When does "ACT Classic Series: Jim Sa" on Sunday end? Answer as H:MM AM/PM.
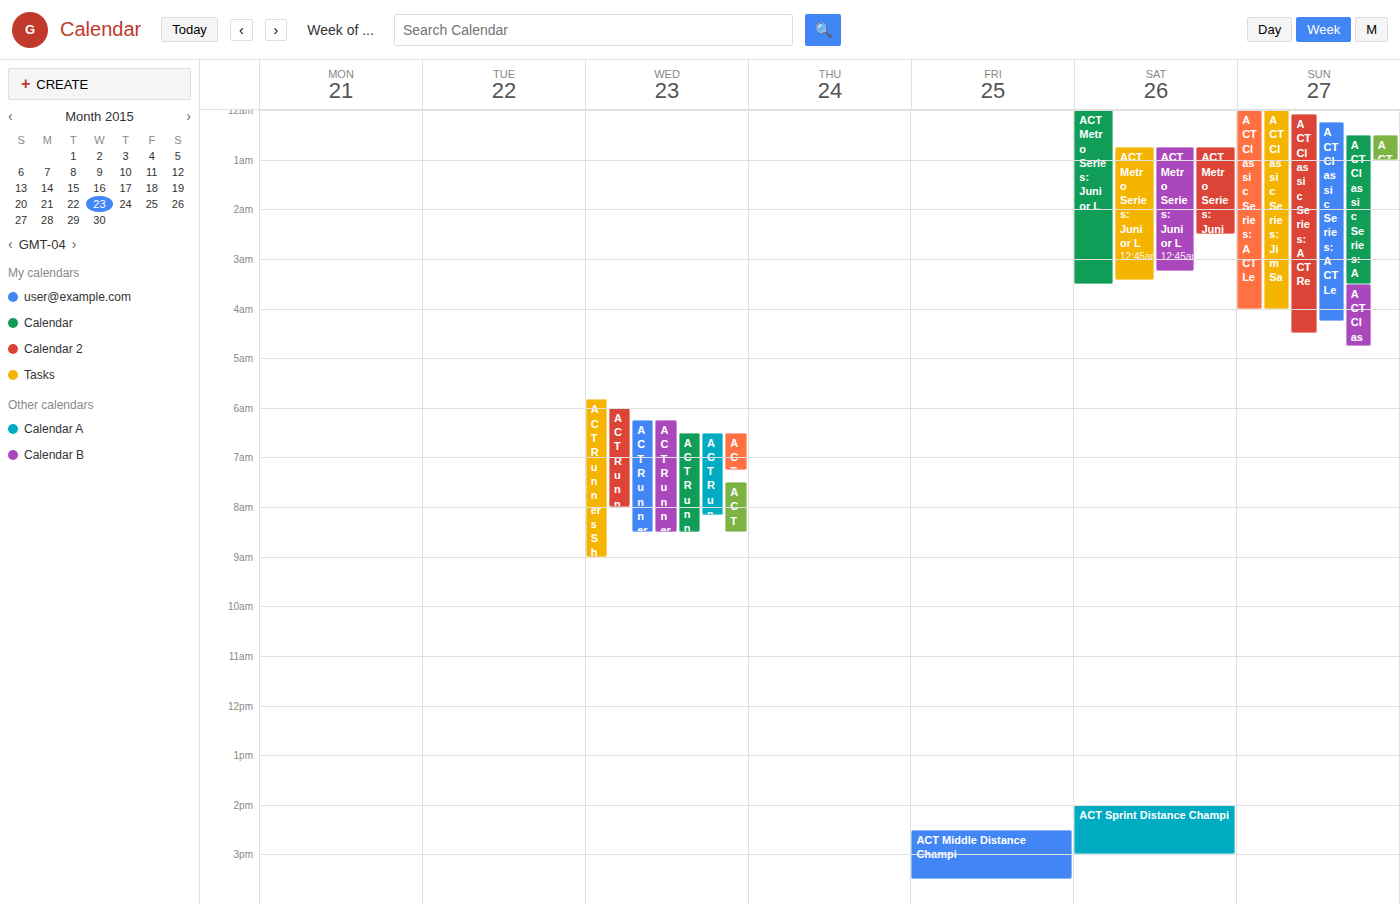
4:00 AM